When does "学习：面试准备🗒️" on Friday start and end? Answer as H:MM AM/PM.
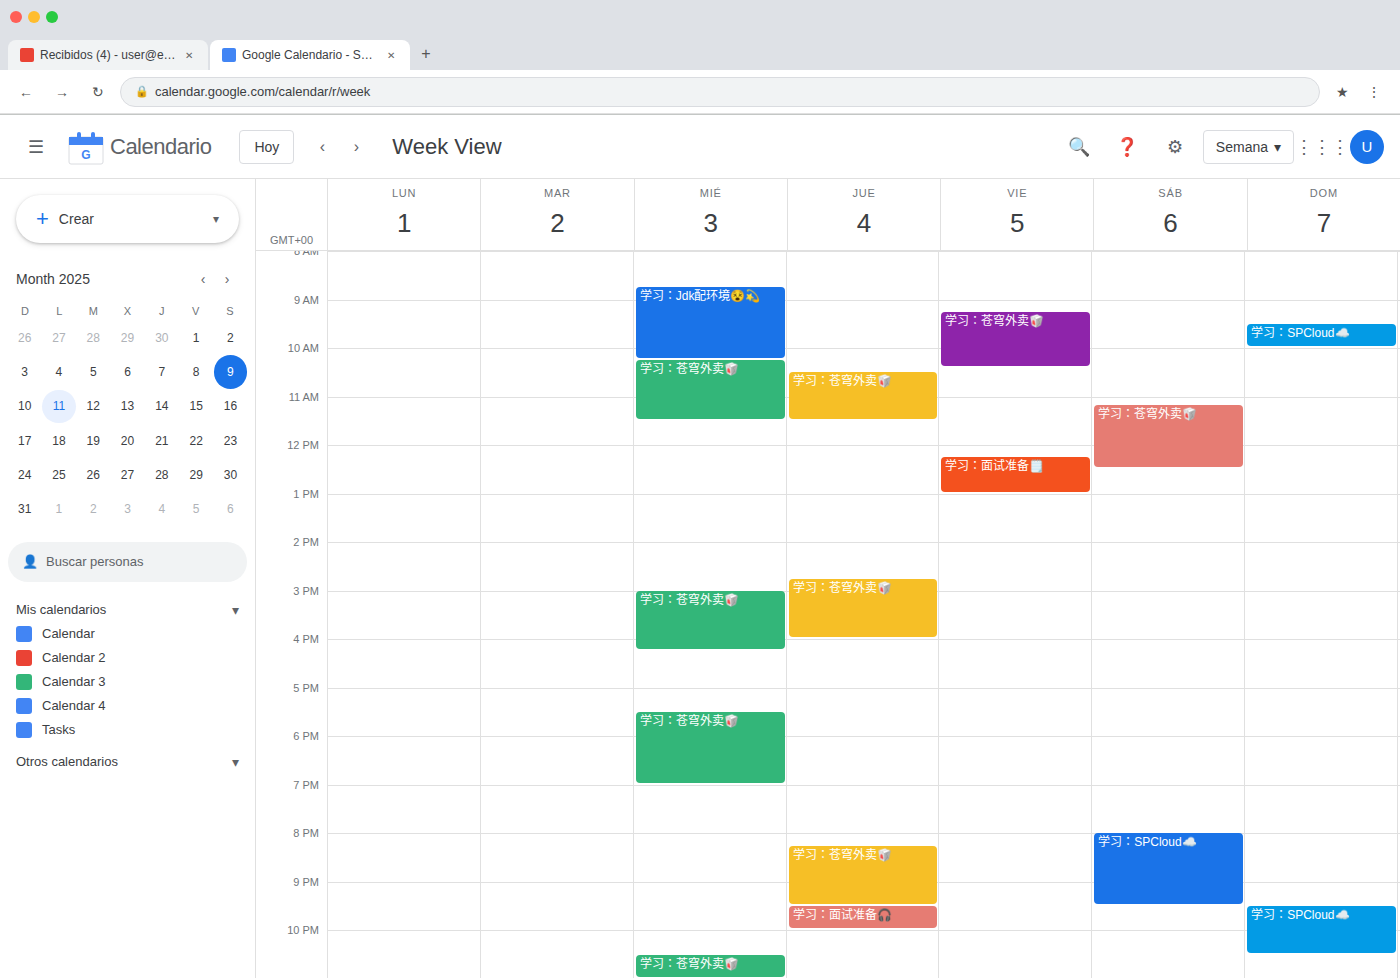
12:15 PM to 1:00 PM